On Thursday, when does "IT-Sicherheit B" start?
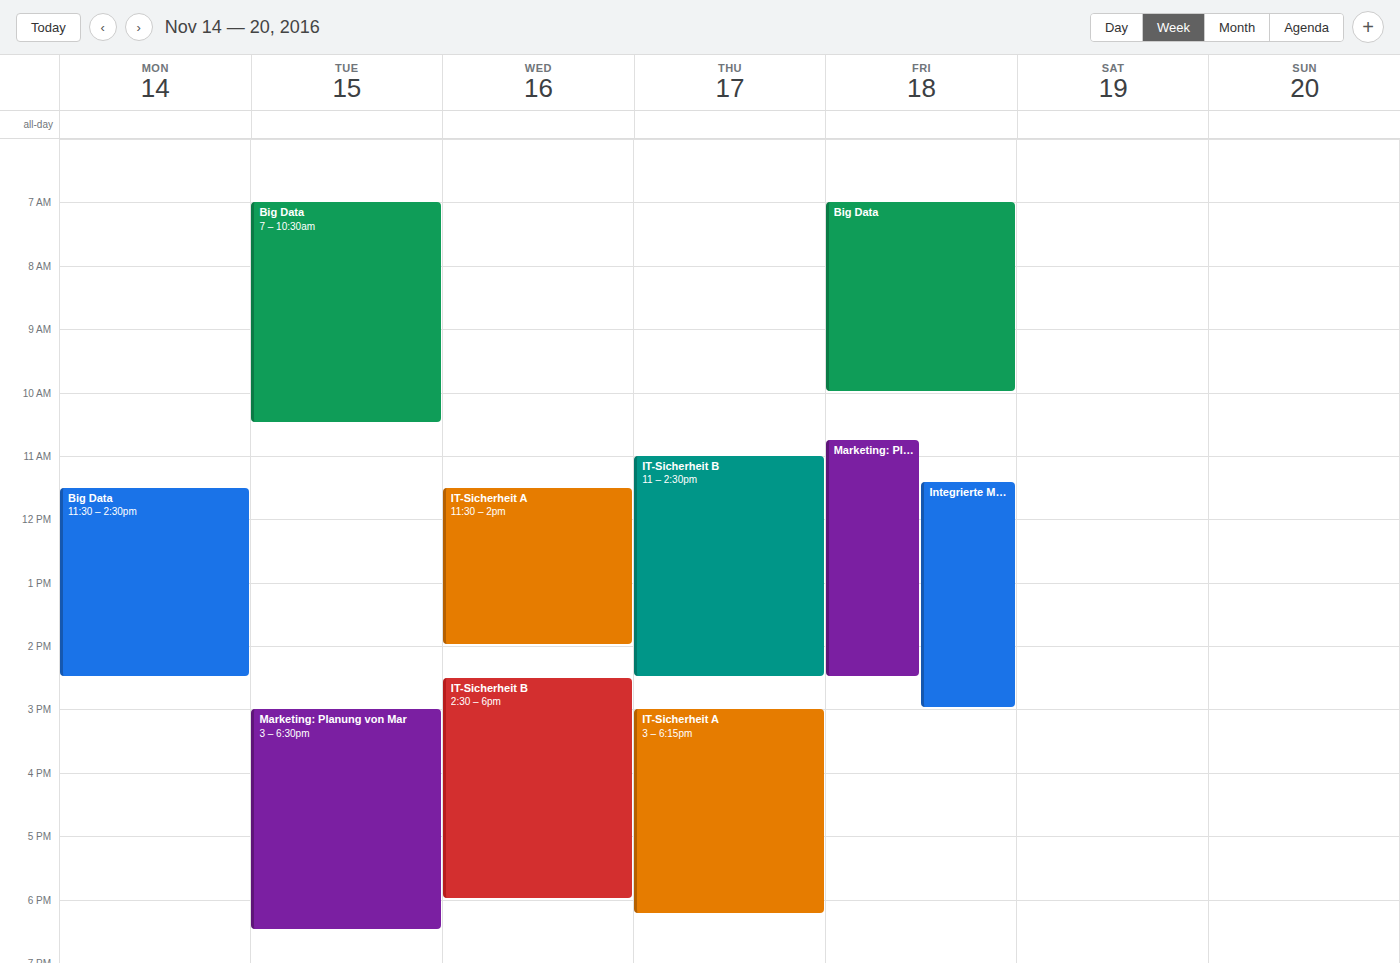
11:00 AM